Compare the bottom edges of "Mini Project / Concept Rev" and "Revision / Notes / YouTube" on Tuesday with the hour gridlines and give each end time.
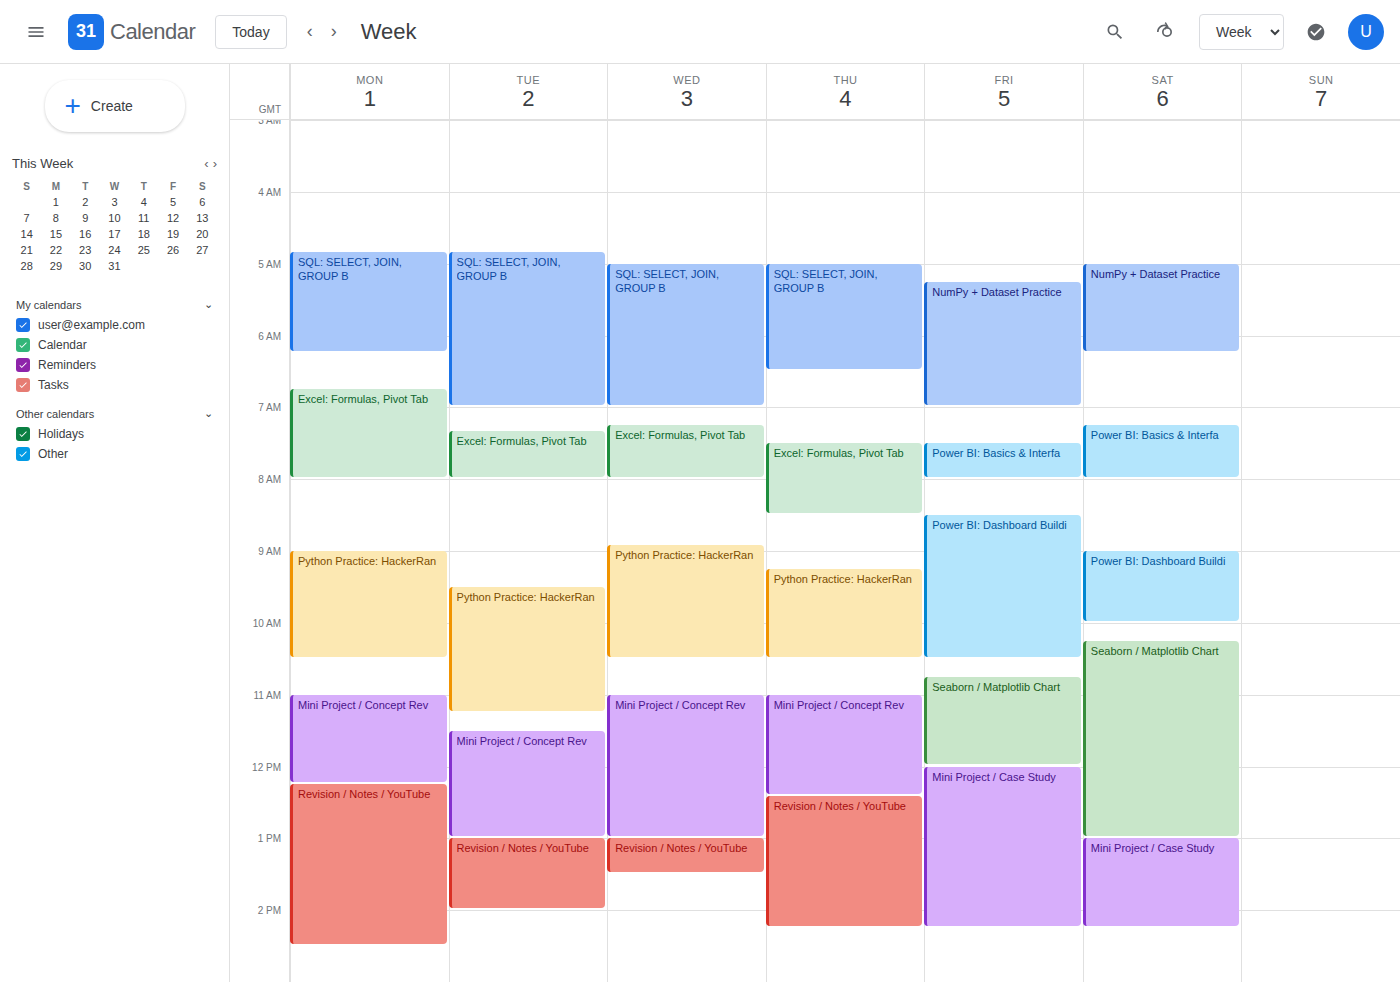
"Mini Project / Concept Rev": 1:00 PM, exactly on the 1 PM line. "Revision / Notes / YouTube": 2:00 PM, exactly on the 2 PM line.